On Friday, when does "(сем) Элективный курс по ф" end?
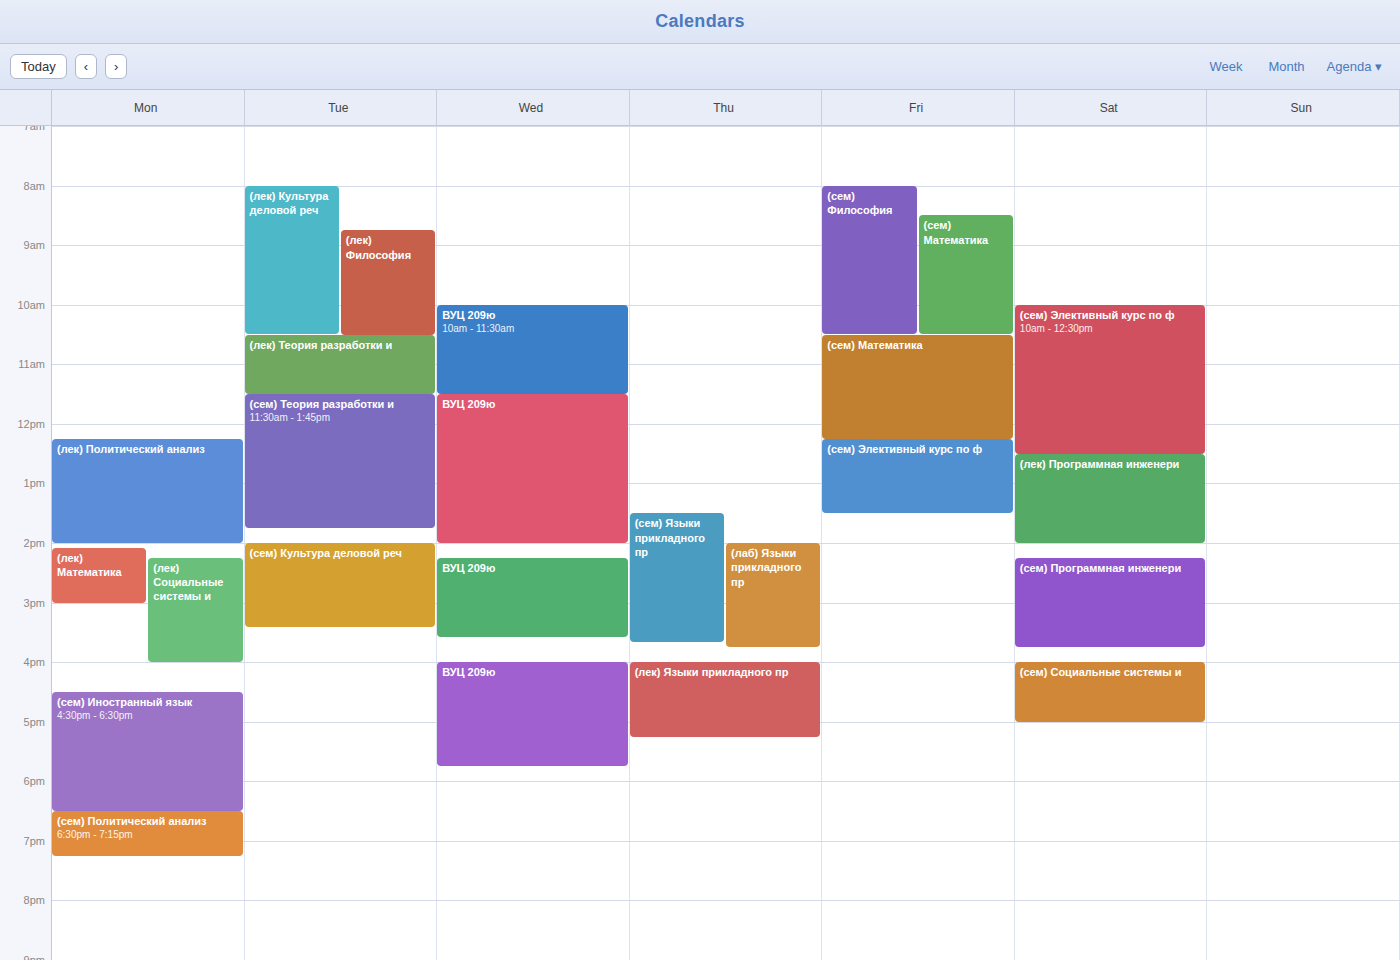
13:30